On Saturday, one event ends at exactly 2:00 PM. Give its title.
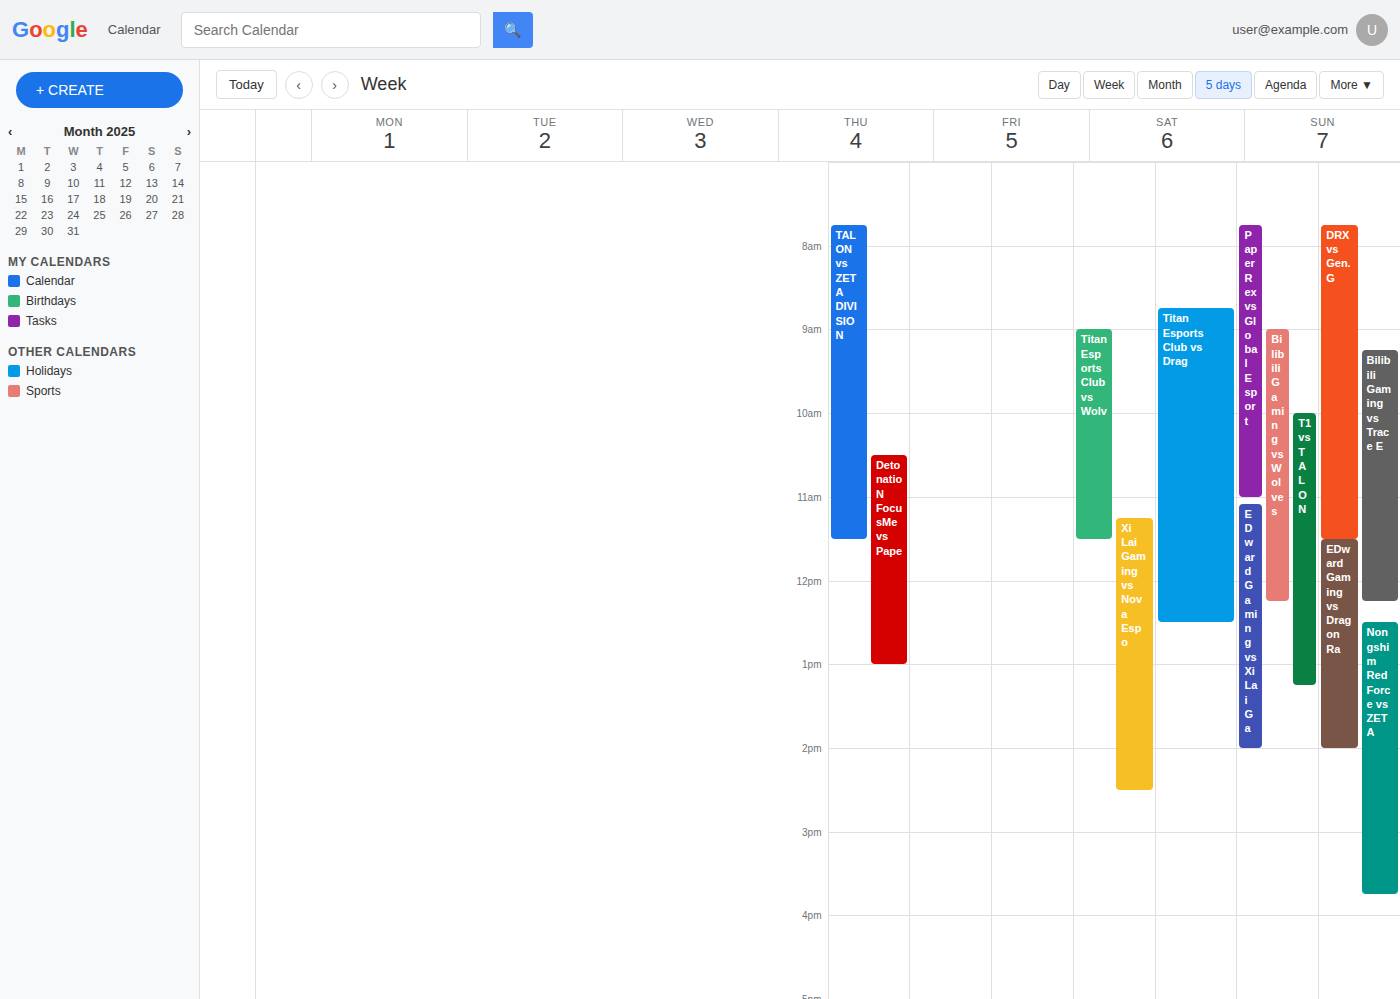
"EDward Gaming vs Xi Lai Ga"